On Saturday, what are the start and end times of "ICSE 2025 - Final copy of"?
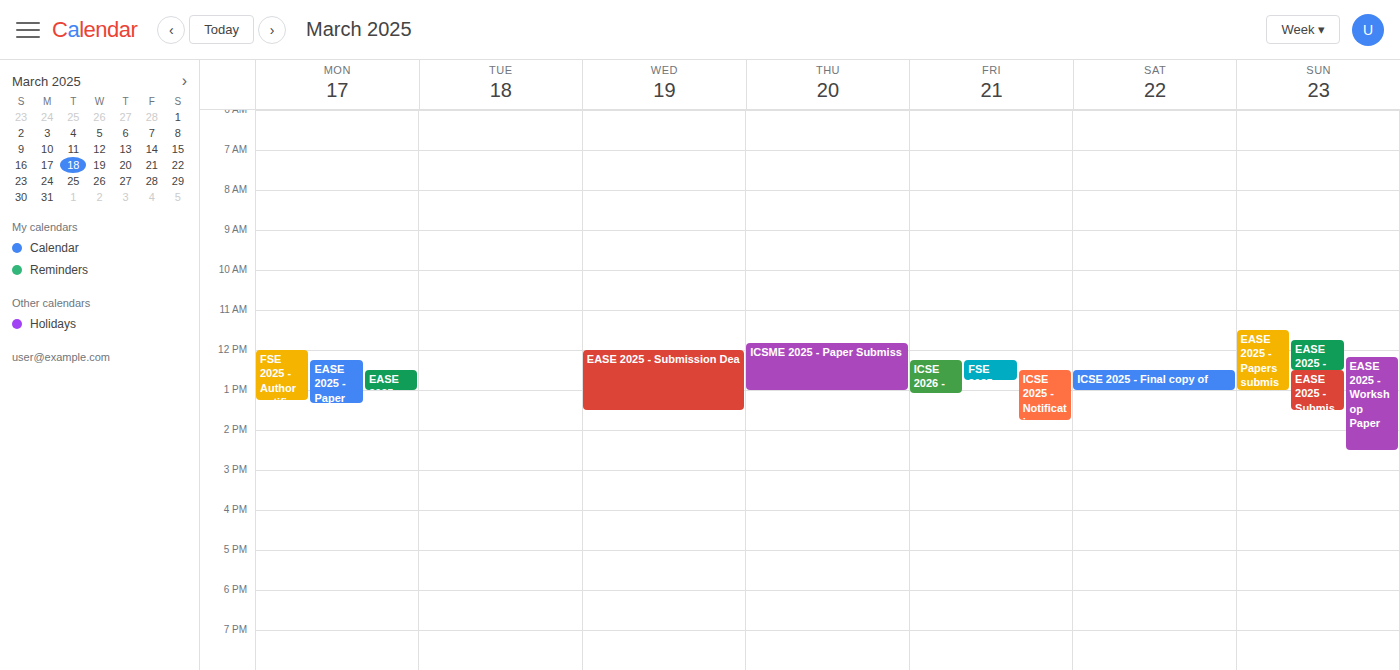
12:30 PM to 1:00 PM